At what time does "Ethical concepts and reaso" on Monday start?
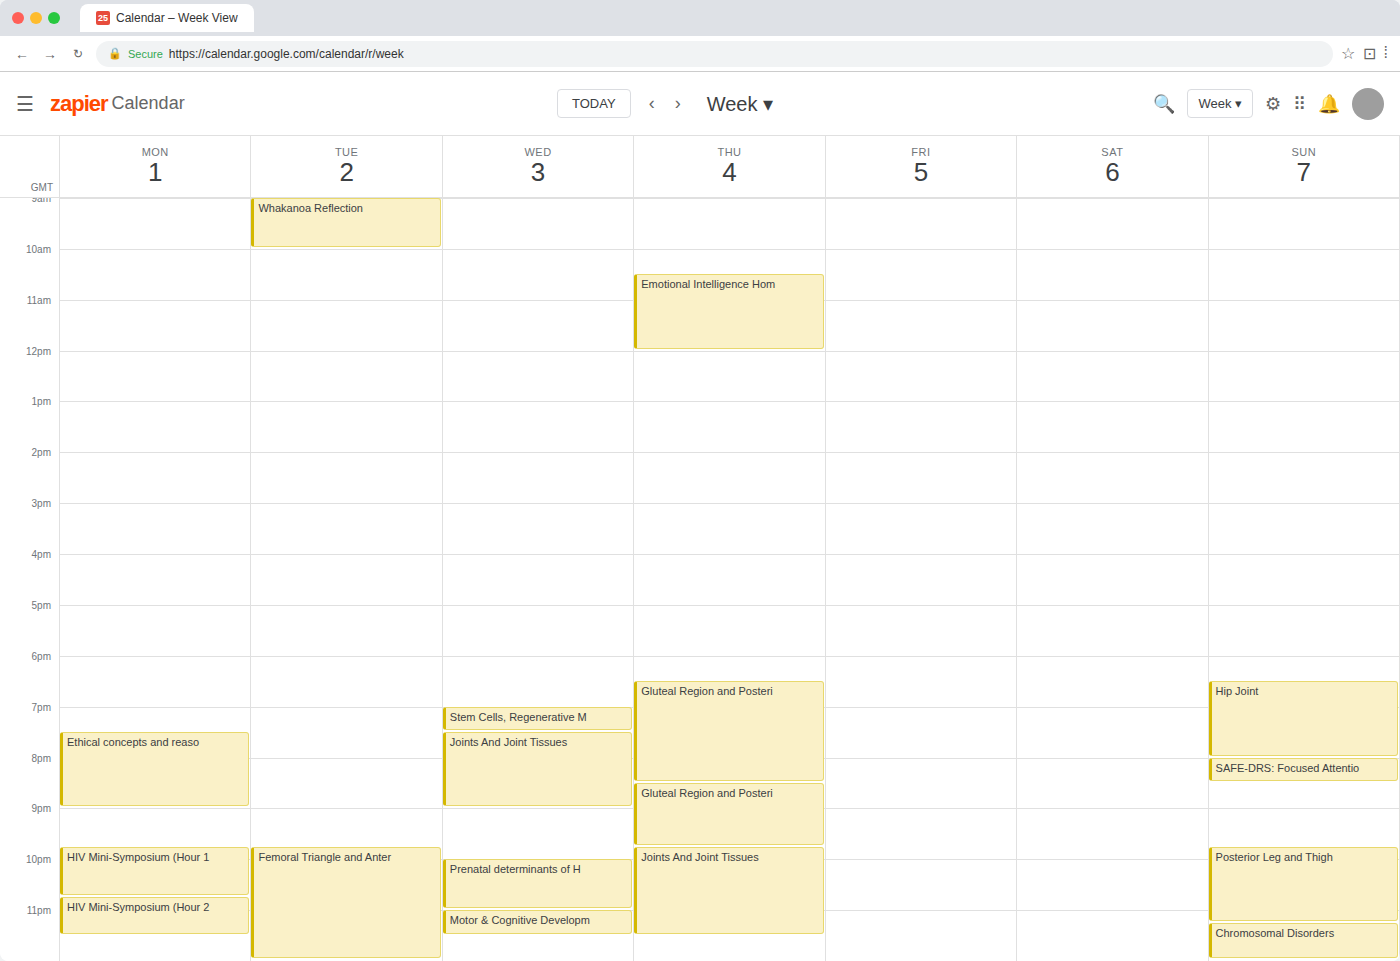
7:30 PM